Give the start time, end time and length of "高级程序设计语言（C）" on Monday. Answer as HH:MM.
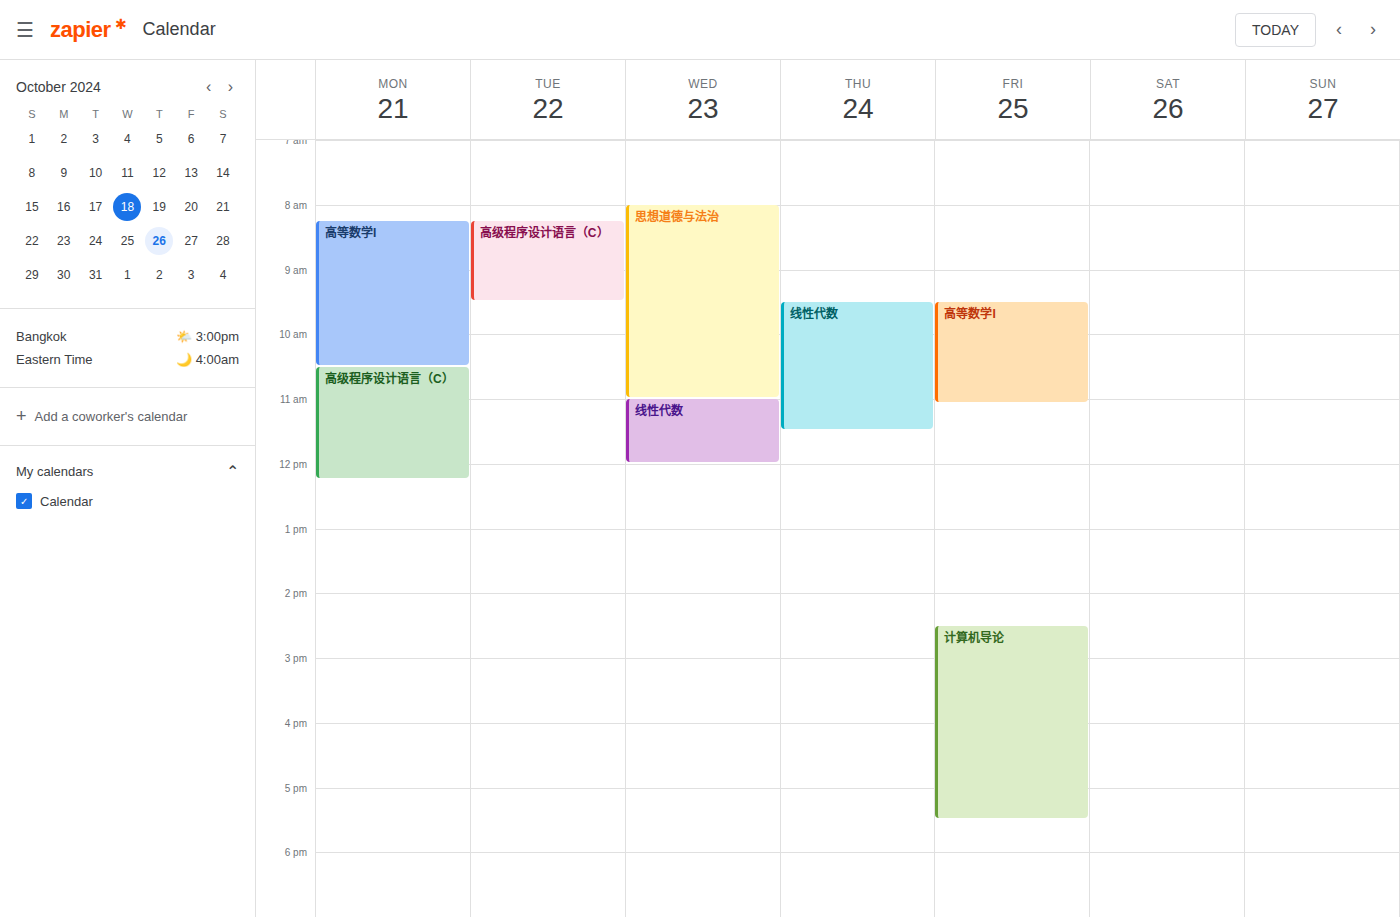
10:30 to 12:15, 1 hour 45 minutes